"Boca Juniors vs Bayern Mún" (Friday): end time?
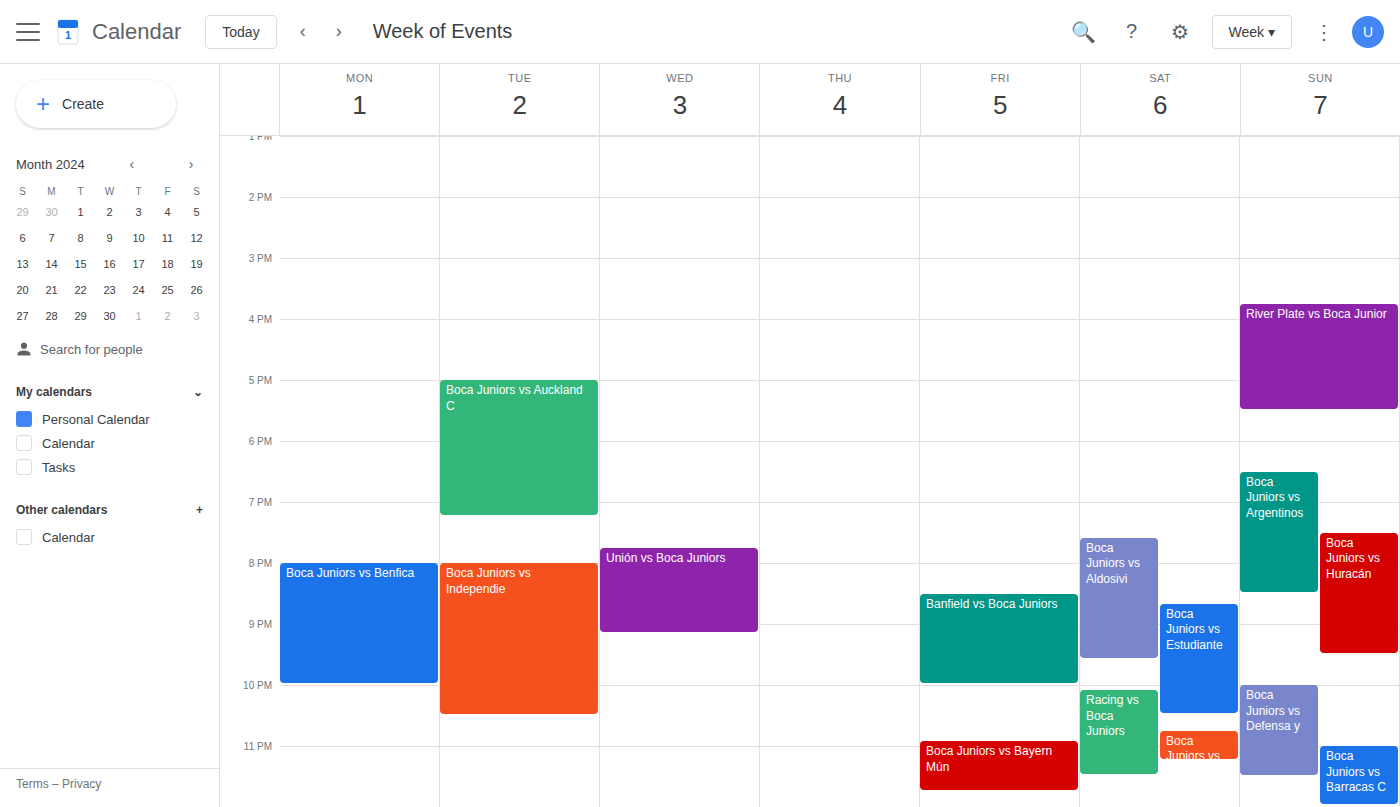
11:45 PM